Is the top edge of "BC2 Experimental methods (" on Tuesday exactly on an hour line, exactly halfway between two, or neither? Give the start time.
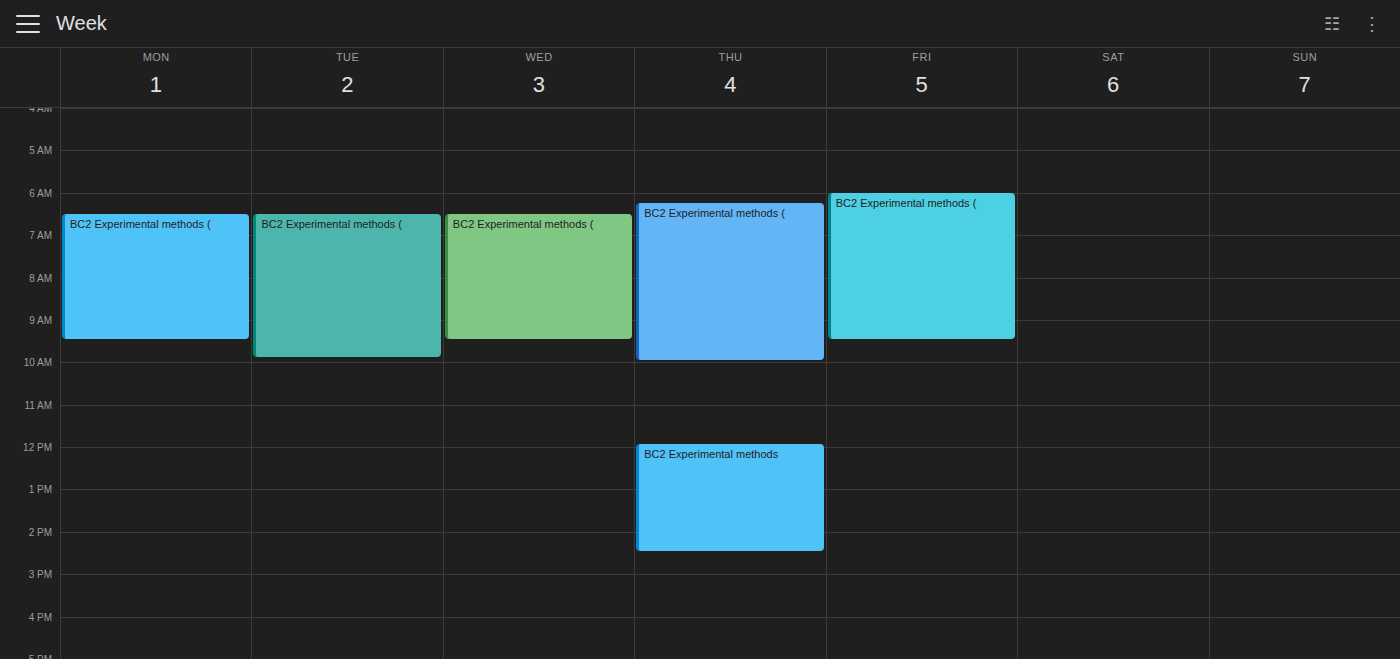
6:30 AM -- halfway between the 6 AM and 7 AM lines.